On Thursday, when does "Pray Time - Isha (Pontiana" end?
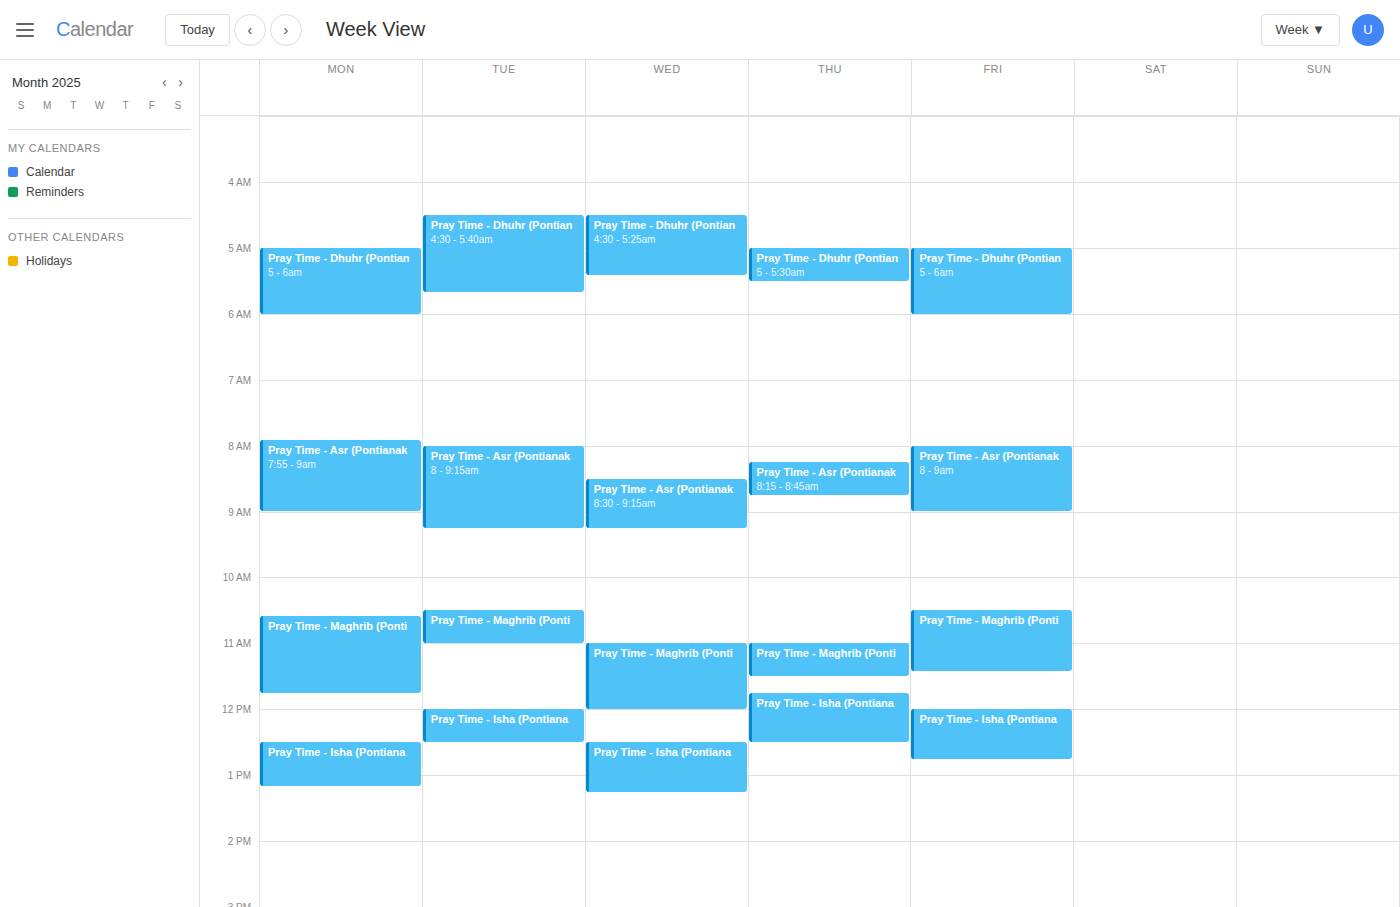
12:30 PM